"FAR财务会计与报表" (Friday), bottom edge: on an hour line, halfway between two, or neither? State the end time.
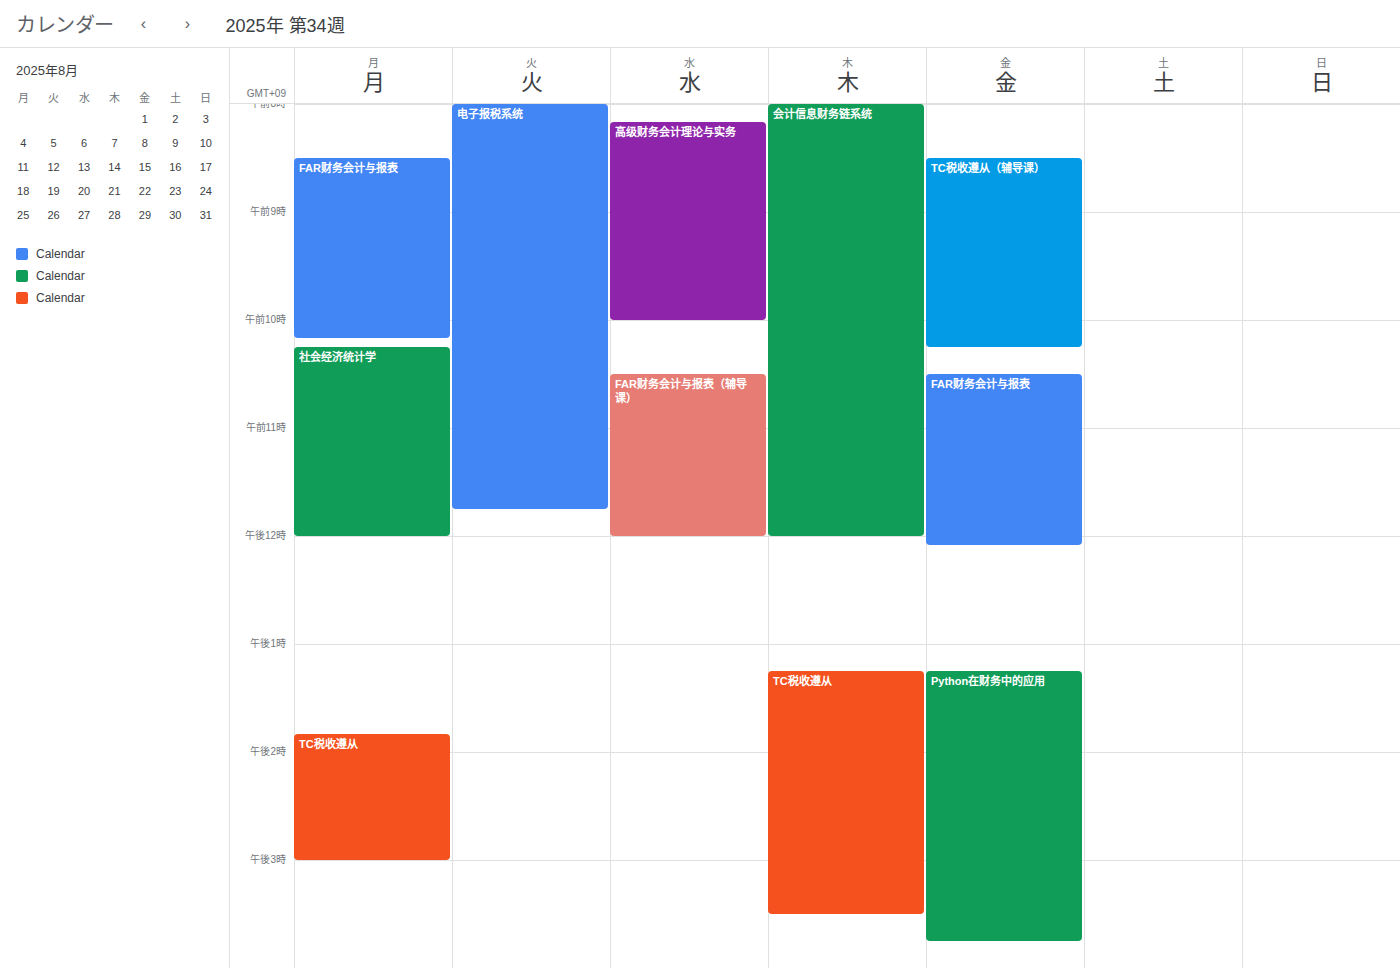
12:05 PM -- neither: 5 minutes below the 12 PM line and 55 minutes above the 1 PM line.